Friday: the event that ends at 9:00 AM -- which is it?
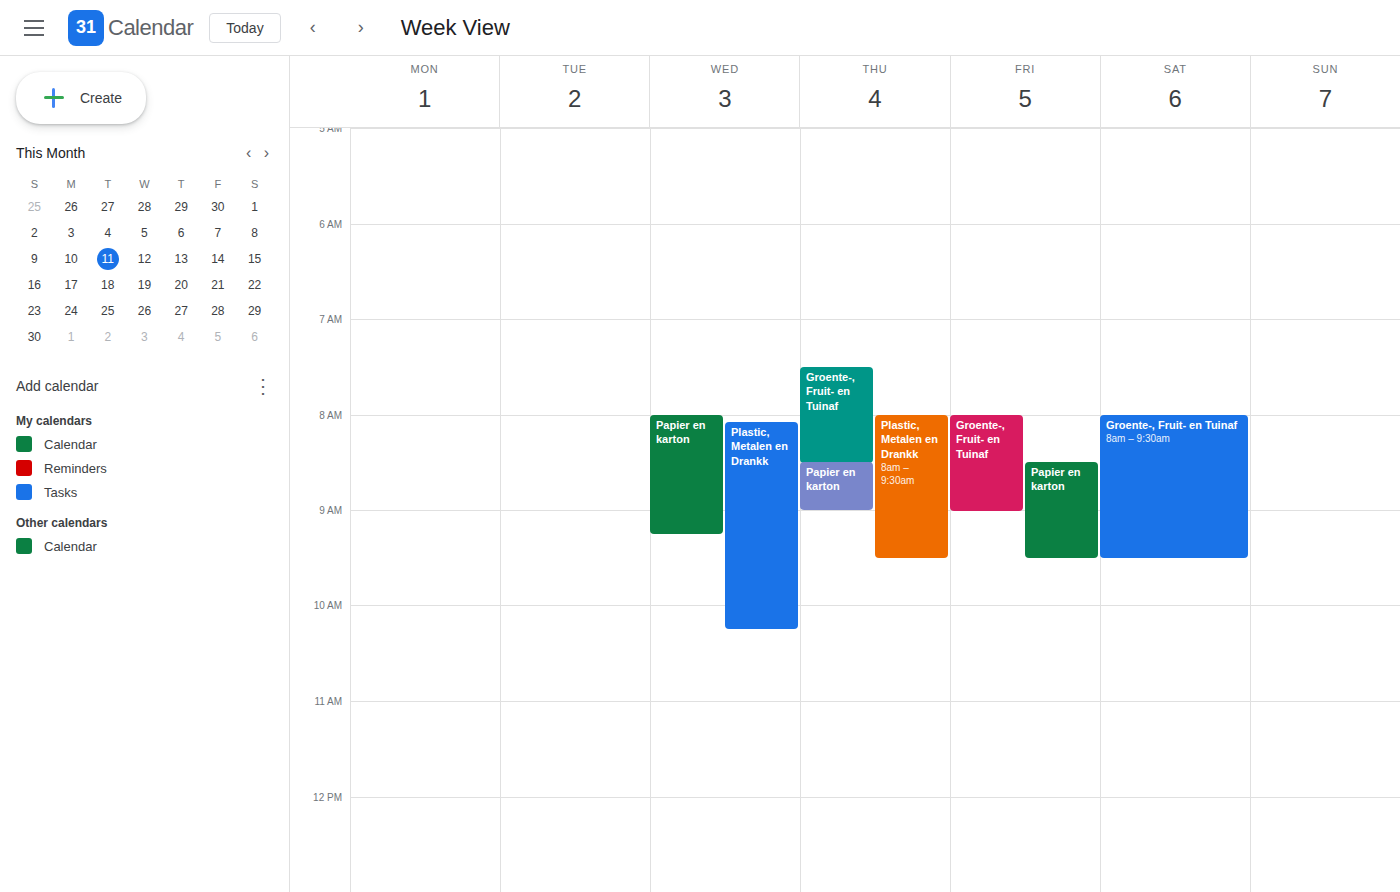
"Groente-, Fruit- en Tuinaf"